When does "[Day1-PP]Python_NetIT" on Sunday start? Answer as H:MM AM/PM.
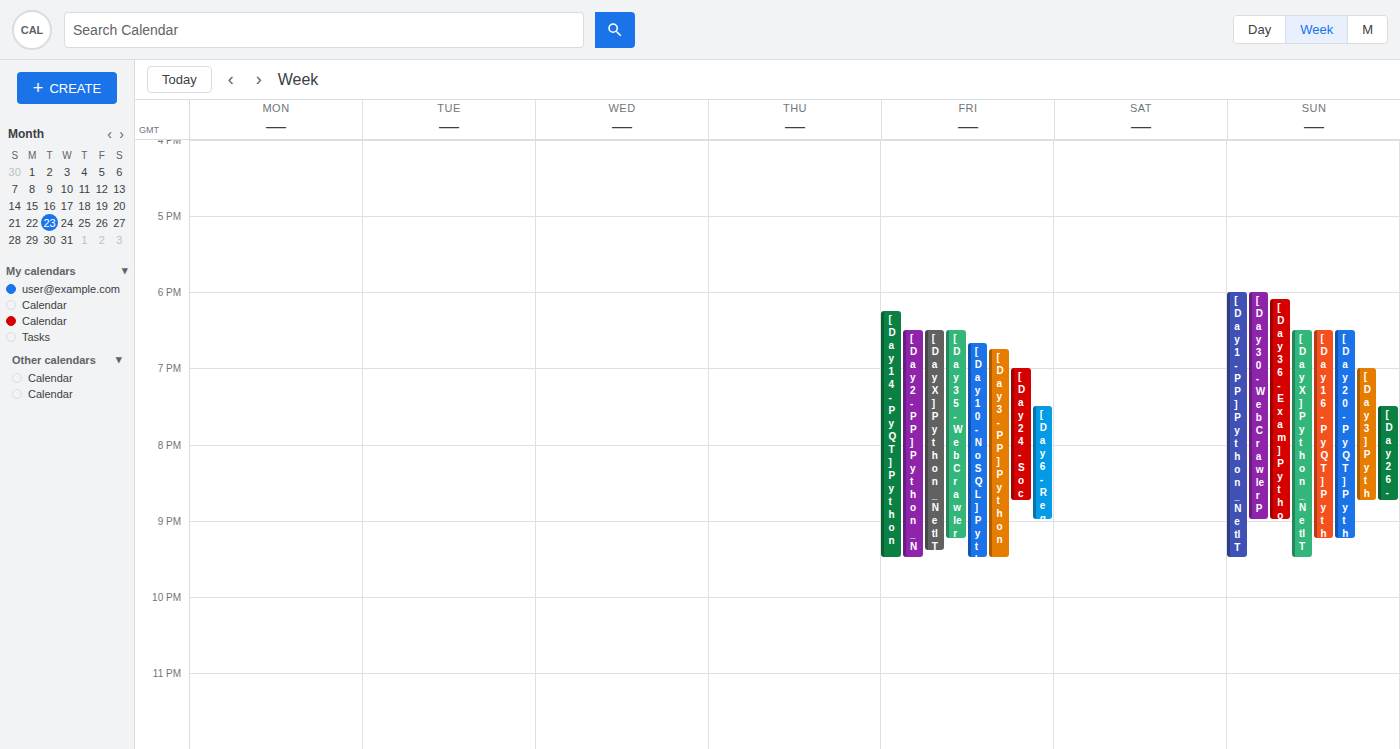
6:00 PM